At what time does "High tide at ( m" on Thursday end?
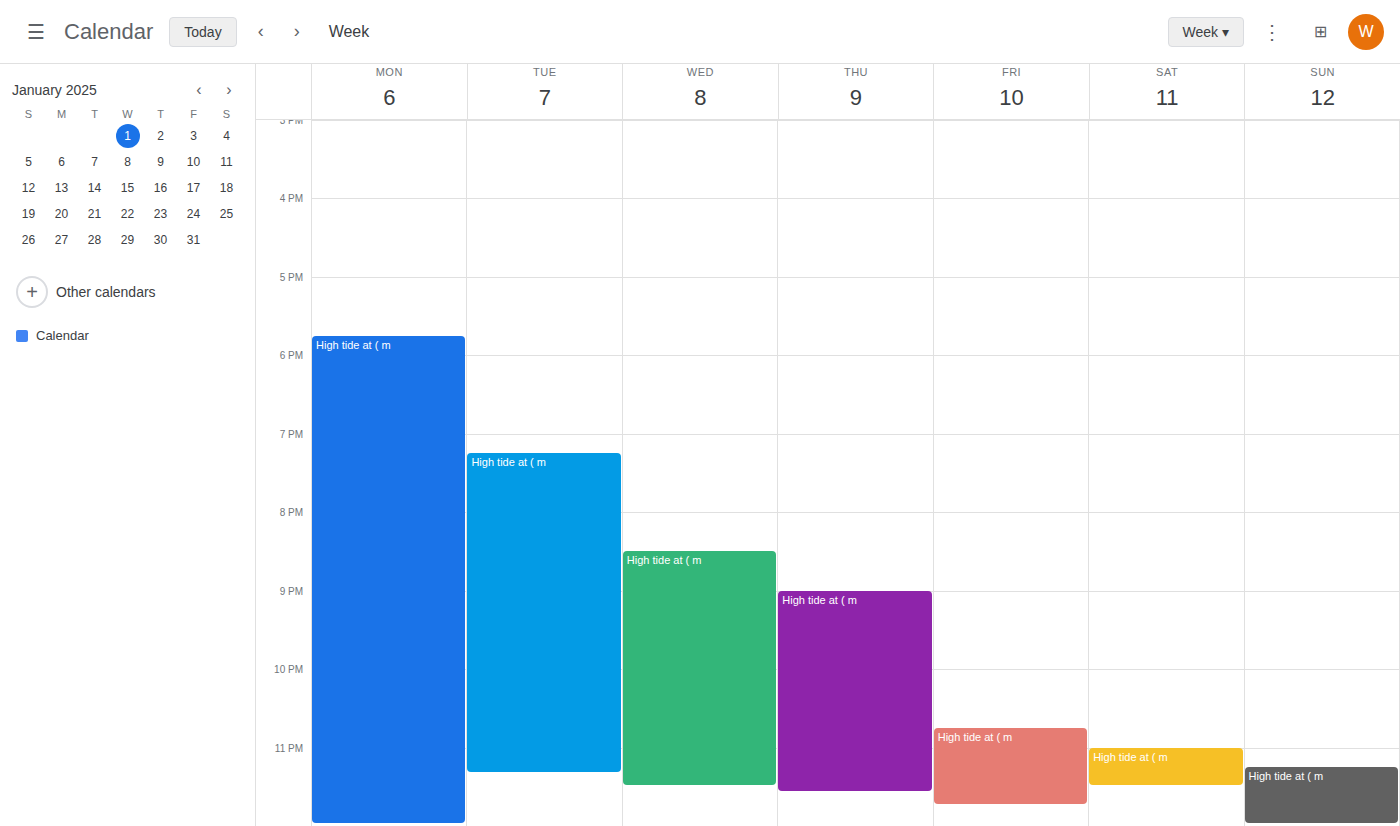
23:35